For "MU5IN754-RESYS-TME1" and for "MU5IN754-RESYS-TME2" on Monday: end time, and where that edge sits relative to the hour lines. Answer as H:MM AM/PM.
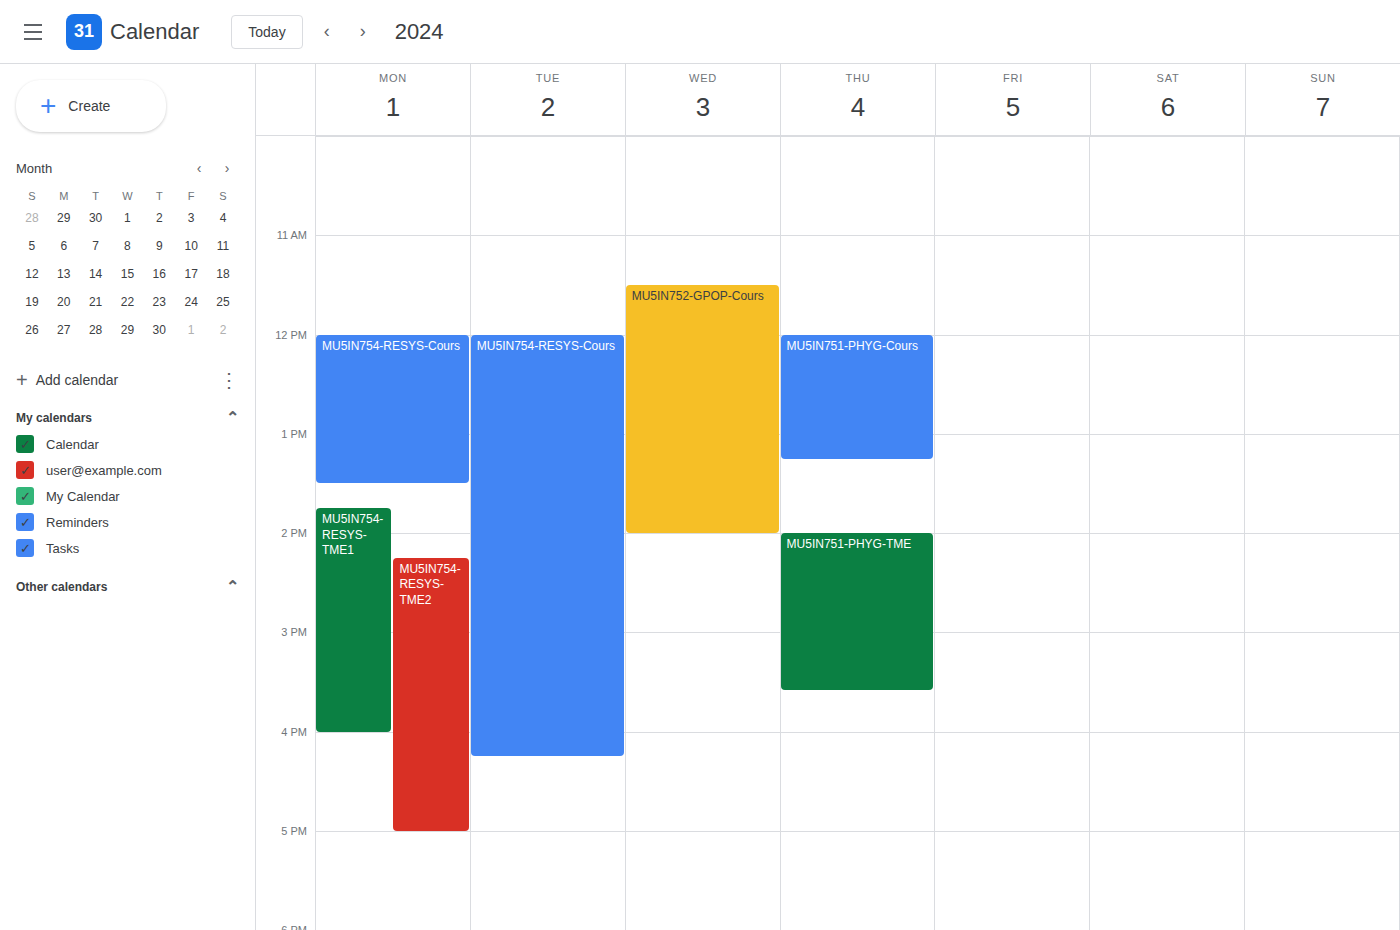
"MU5IN754-RESYS-TME1": 4:00 PM, exactly on the 4 PM line. "MU5IN754-RESYS-TME2": 5:00 PM, exactly on the 5 PM line.